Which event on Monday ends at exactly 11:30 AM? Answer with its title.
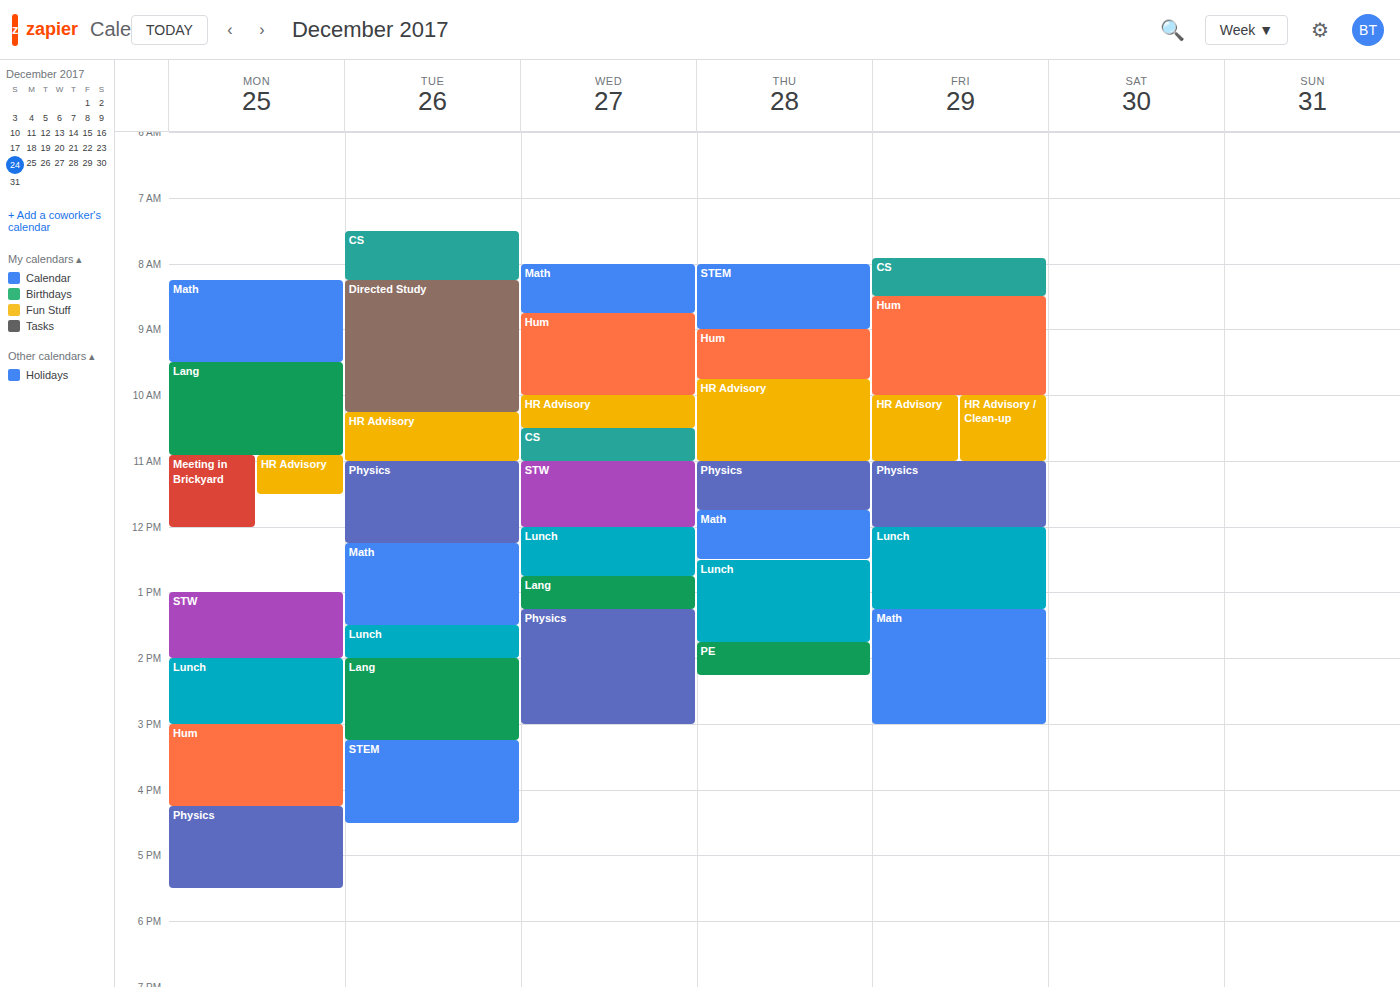
"HR Advisory"